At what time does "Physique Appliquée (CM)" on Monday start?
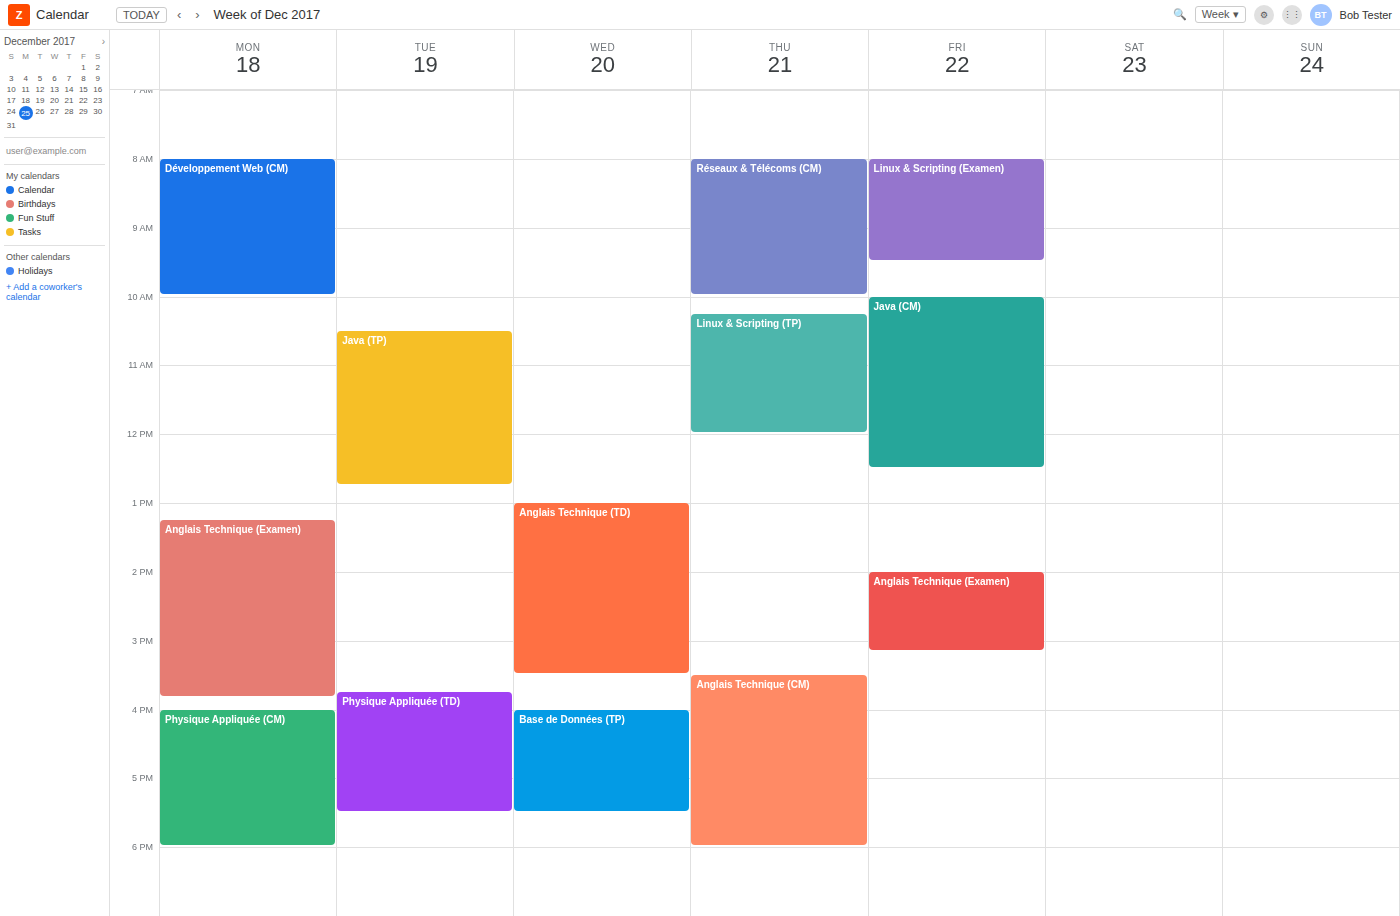
4:00 PM